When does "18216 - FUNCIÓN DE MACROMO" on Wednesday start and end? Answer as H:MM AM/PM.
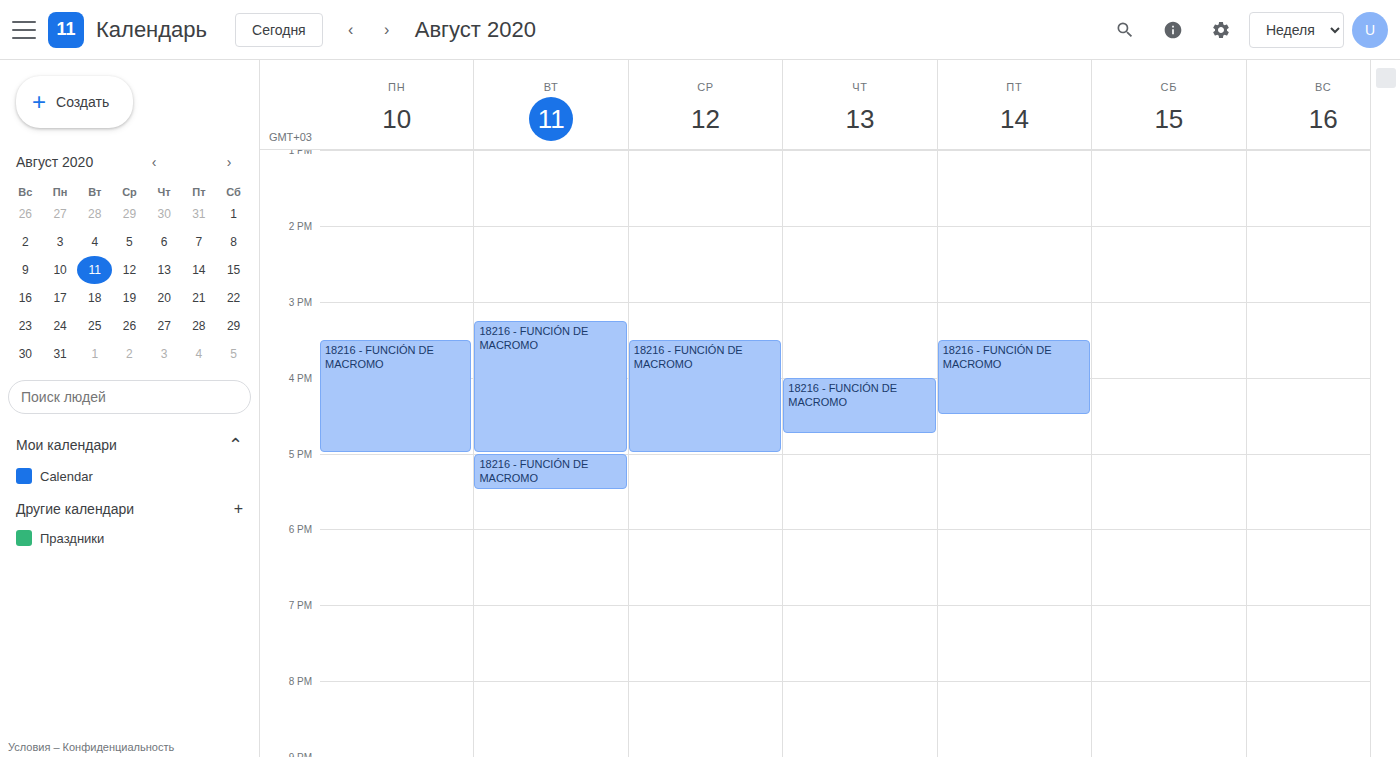
3:30 PM to 5:00 PM